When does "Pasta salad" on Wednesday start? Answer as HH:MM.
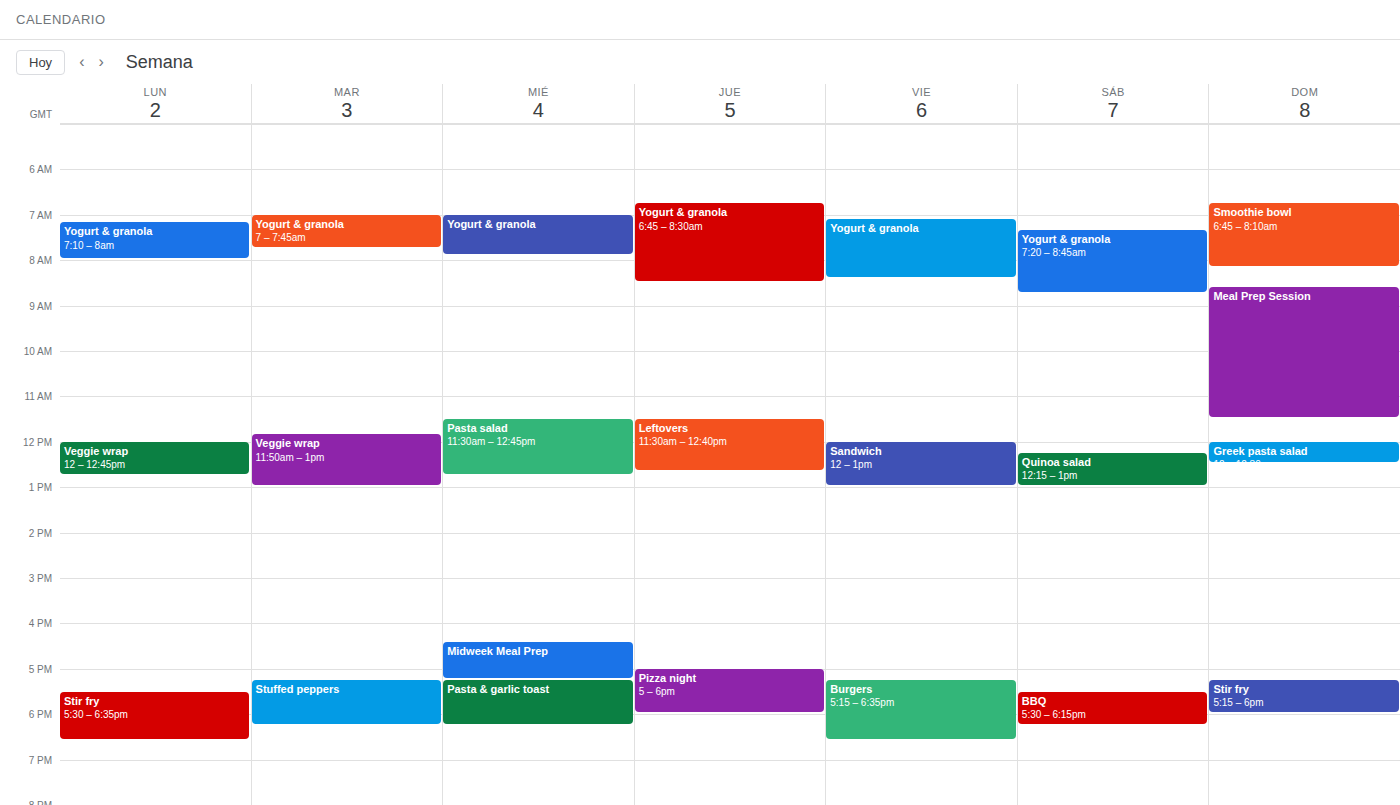
11:30